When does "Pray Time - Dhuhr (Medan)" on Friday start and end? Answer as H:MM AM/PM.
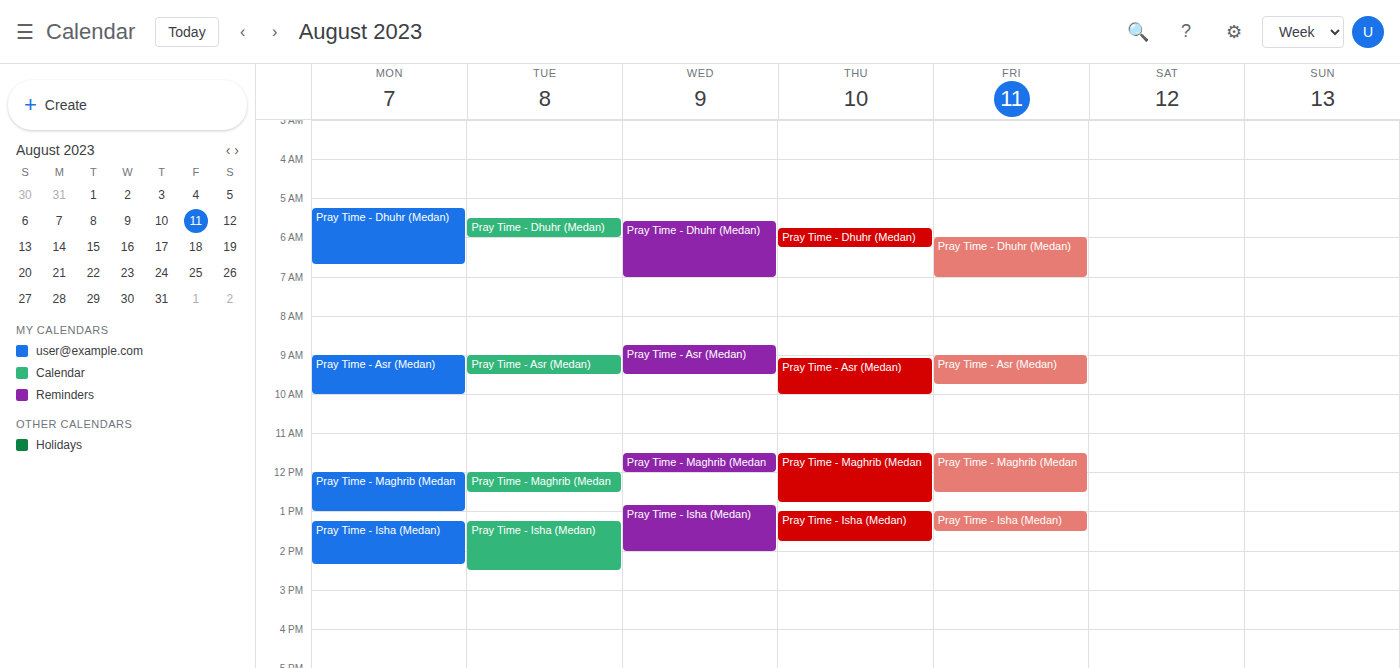
6:00 AM to 7:00 AM